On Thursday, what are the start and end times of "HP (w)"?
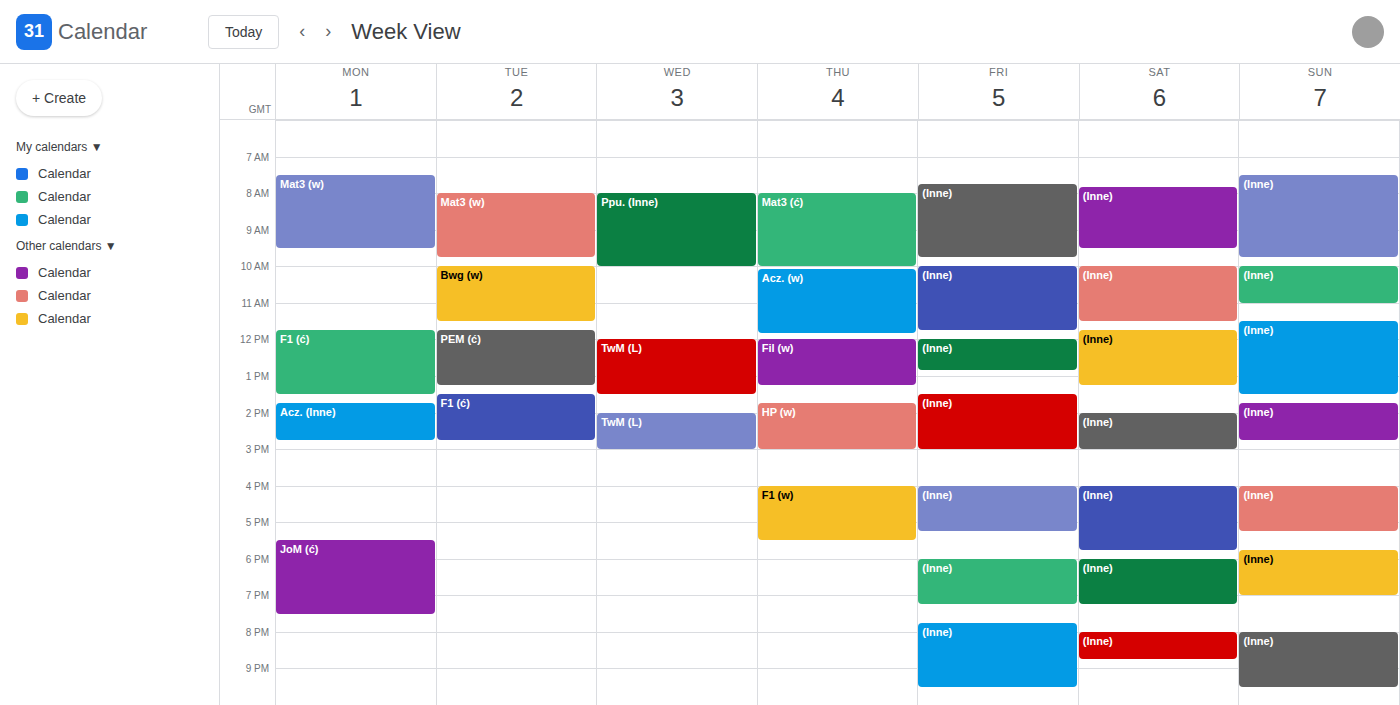
1:45 PM to 3:00 PM